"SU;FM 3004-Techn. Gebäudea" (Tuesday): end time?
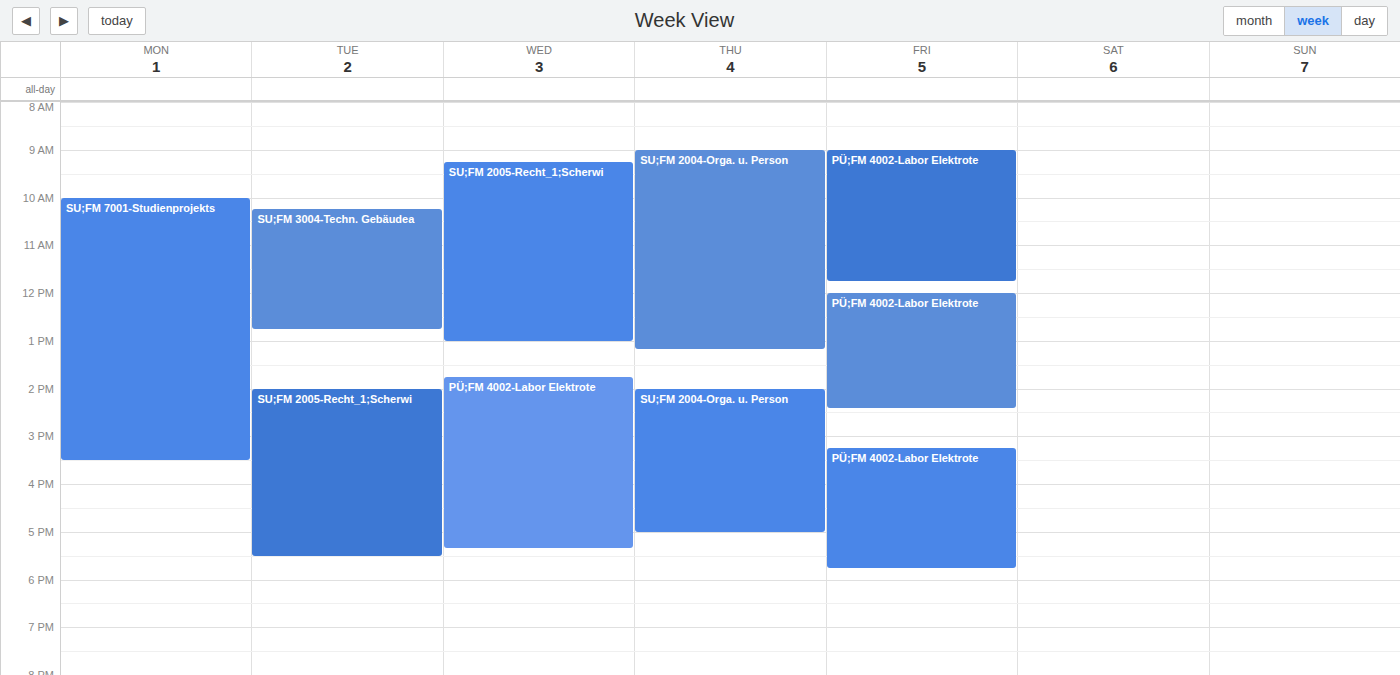
12:45 PM